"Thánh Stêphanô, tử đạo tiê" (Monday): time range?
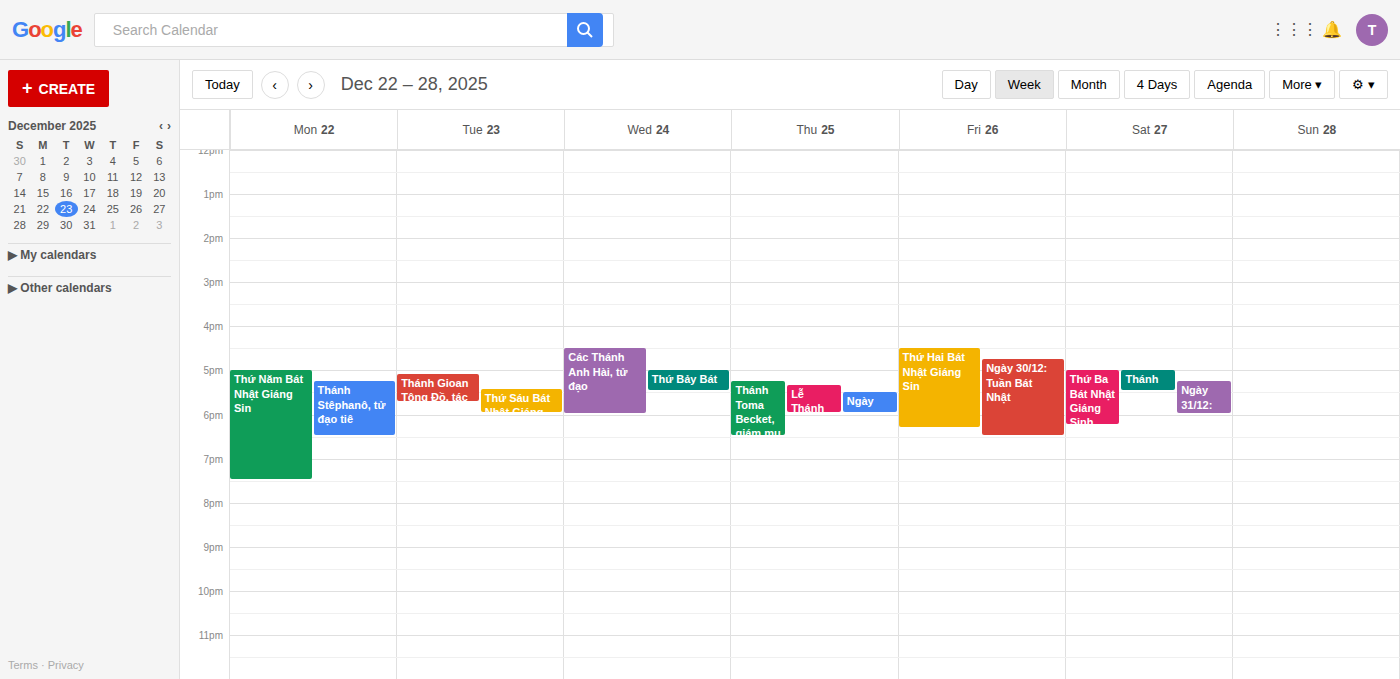
5:15 PM to 6:30 PM